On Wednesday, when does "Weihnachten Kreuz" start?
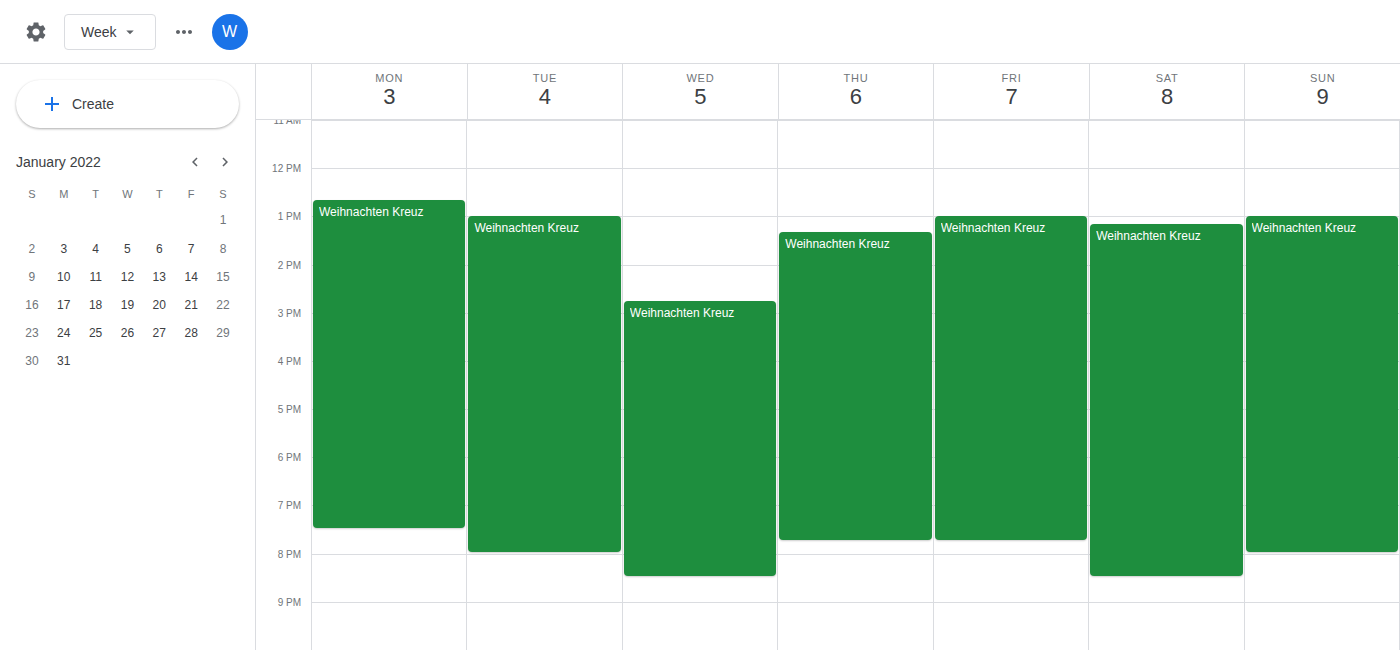
14:45